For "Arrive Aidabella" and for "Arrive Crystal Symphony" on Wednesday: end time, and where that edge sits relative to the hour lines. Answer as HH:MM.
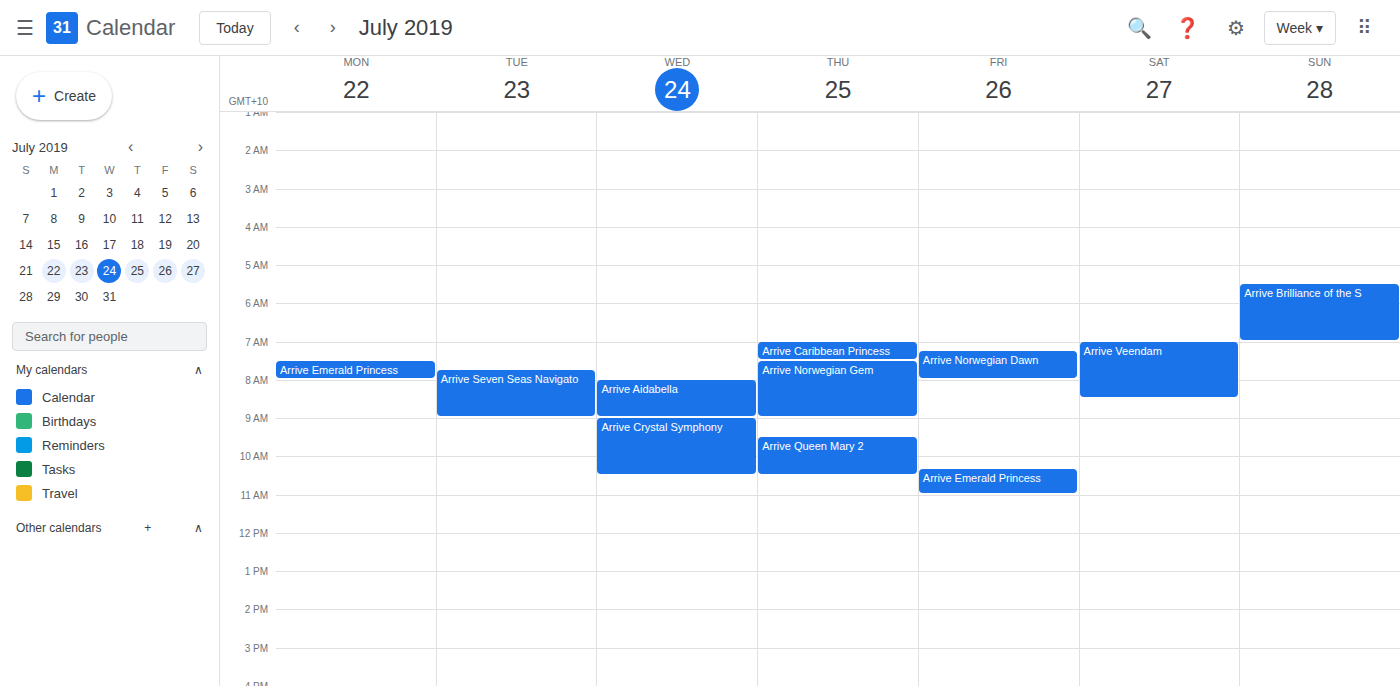
"Arrive Aidabella": 09:00, exactly on the 09:00 line. "Arrive Crystal Symphony": 10:30, halfway between the 10:00 and 11:00 lines.